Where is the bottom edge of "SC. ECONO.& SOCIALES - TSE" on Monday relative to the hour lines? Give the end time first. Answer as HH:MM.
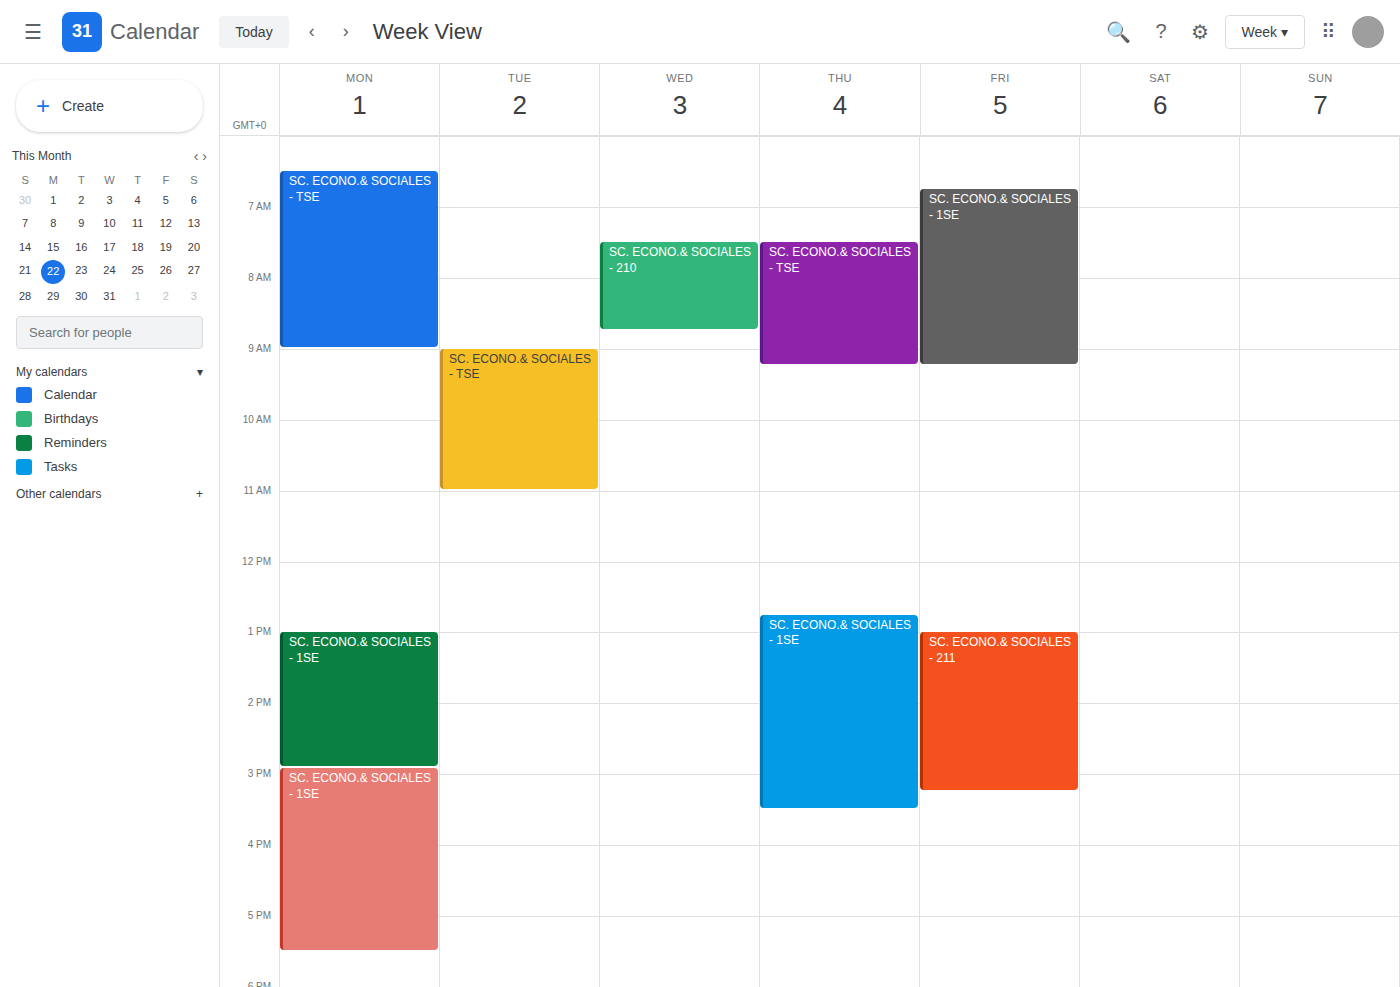
09:00 -- exactly on the 09:00 line.